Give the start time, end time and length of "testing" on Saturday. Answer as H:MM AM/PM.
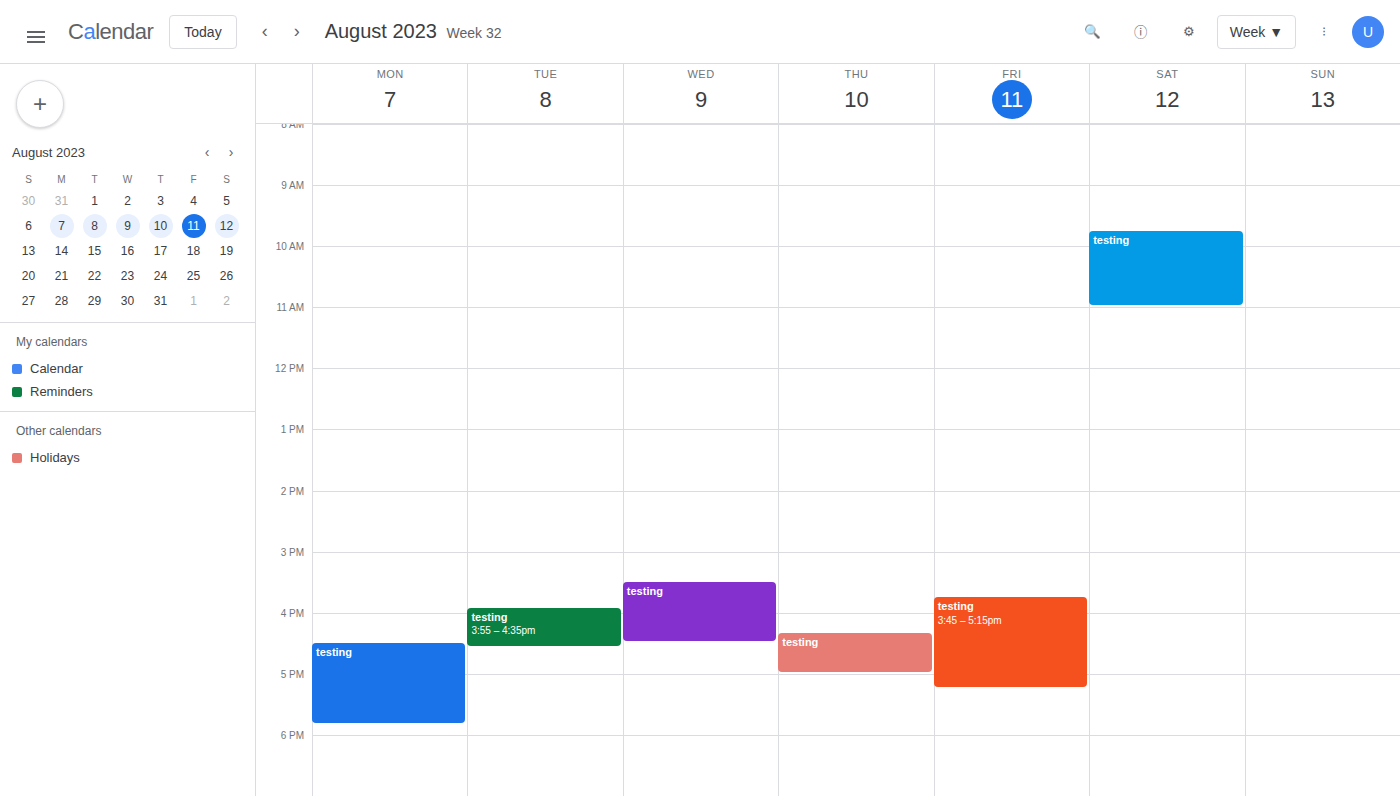
9:45 AM to 11:00 AM, 1 hour 15 minutes